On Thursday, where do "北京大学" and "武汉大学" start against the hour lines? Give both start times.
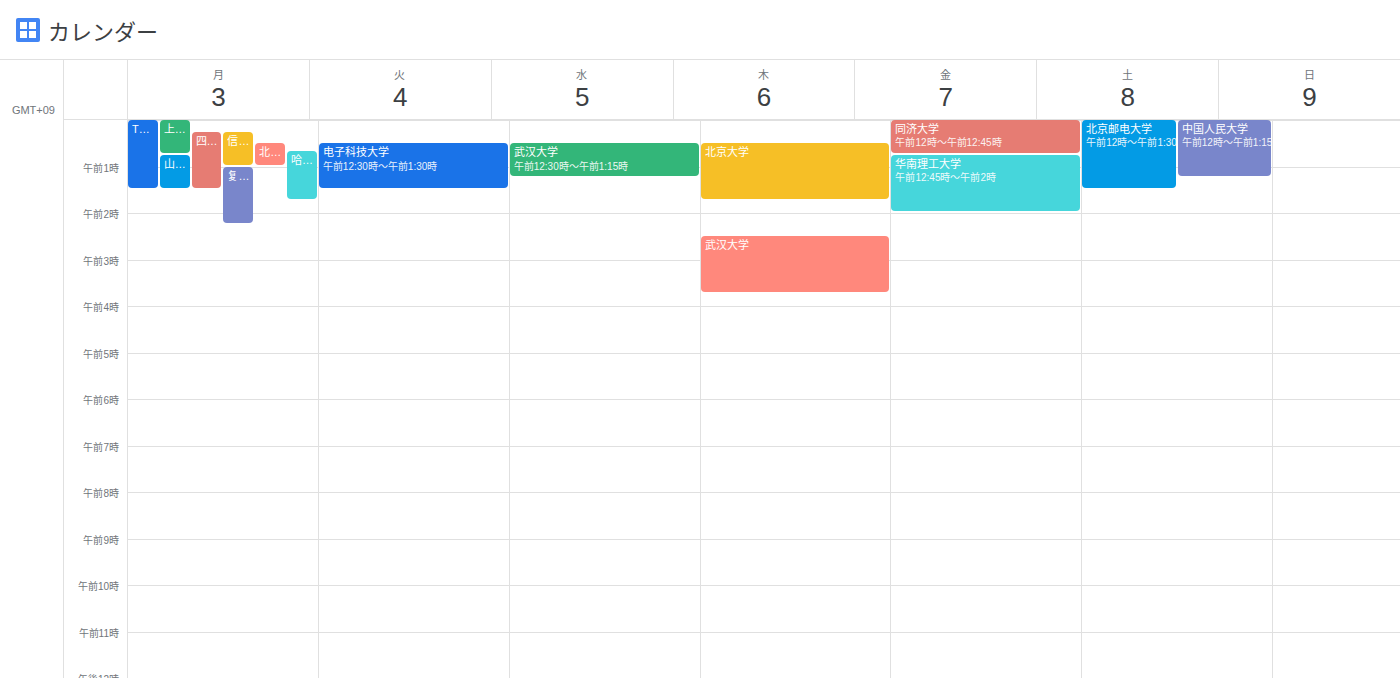
"北京大学": 12:30 AM, halfway between the 12 AM and 1 AM lines. "武汉大学": 2:30 AM, halfway between the 2 AM and 3 AM lines.